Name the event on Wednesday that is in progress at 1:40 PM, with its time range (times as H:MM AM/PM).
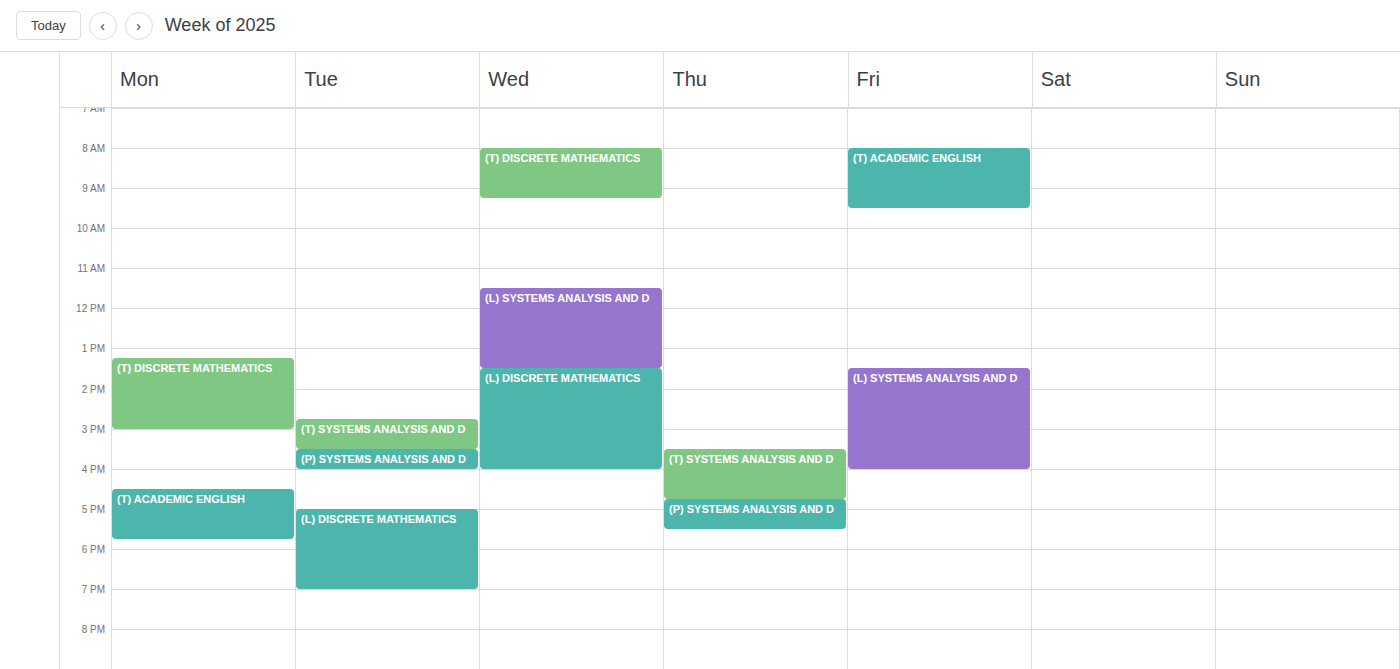
"(L) DISCRETE MATHEMATICS", 1:30 PM to 4:00 PM